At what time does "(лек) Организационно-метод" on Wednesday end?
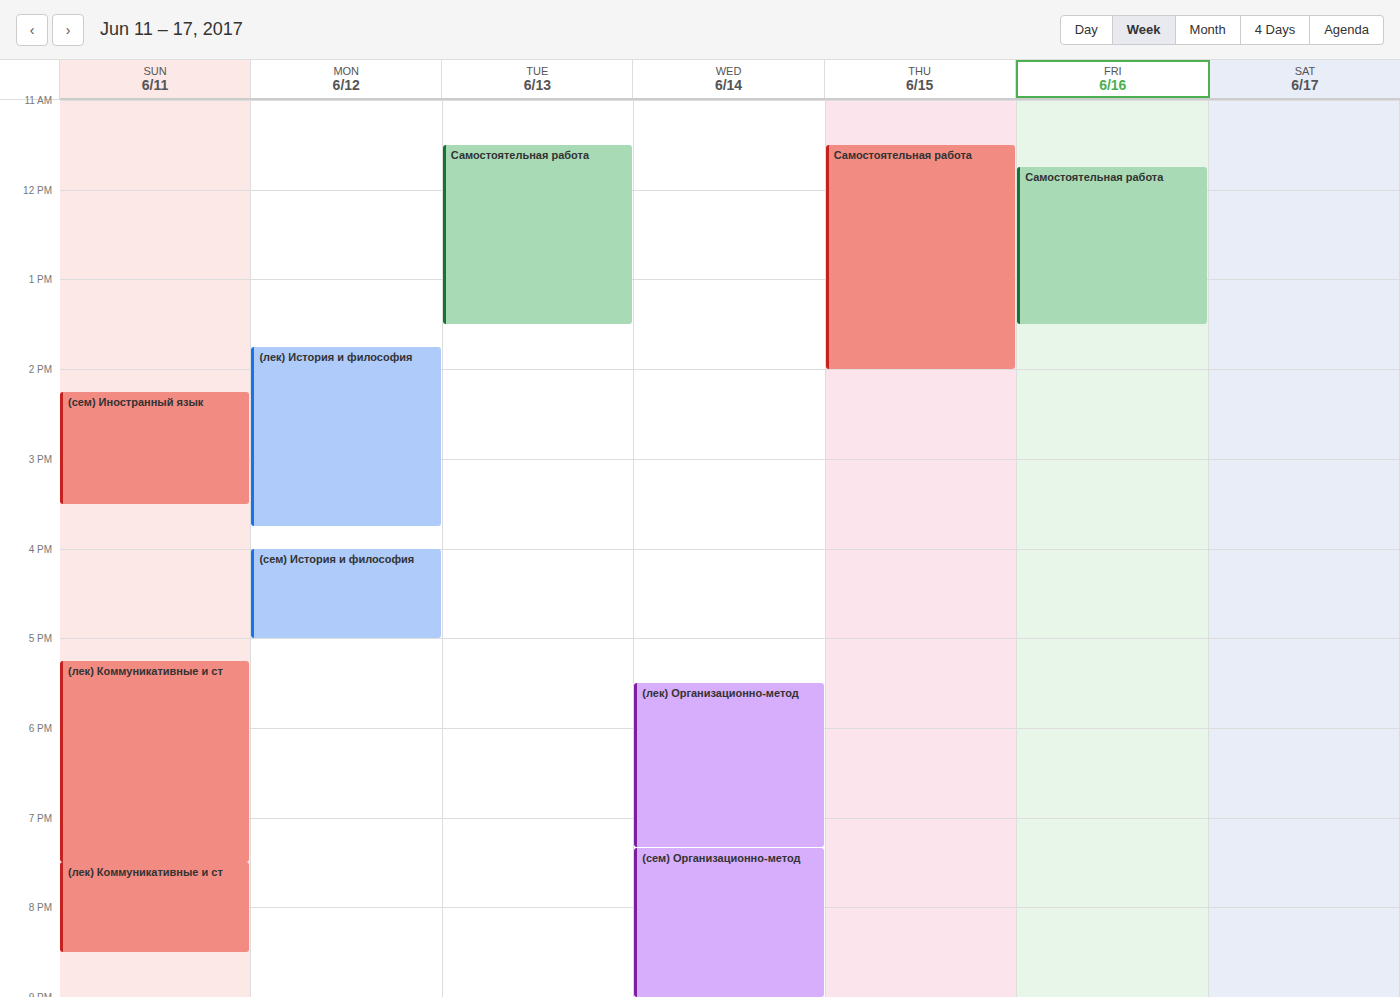
7:20 PM